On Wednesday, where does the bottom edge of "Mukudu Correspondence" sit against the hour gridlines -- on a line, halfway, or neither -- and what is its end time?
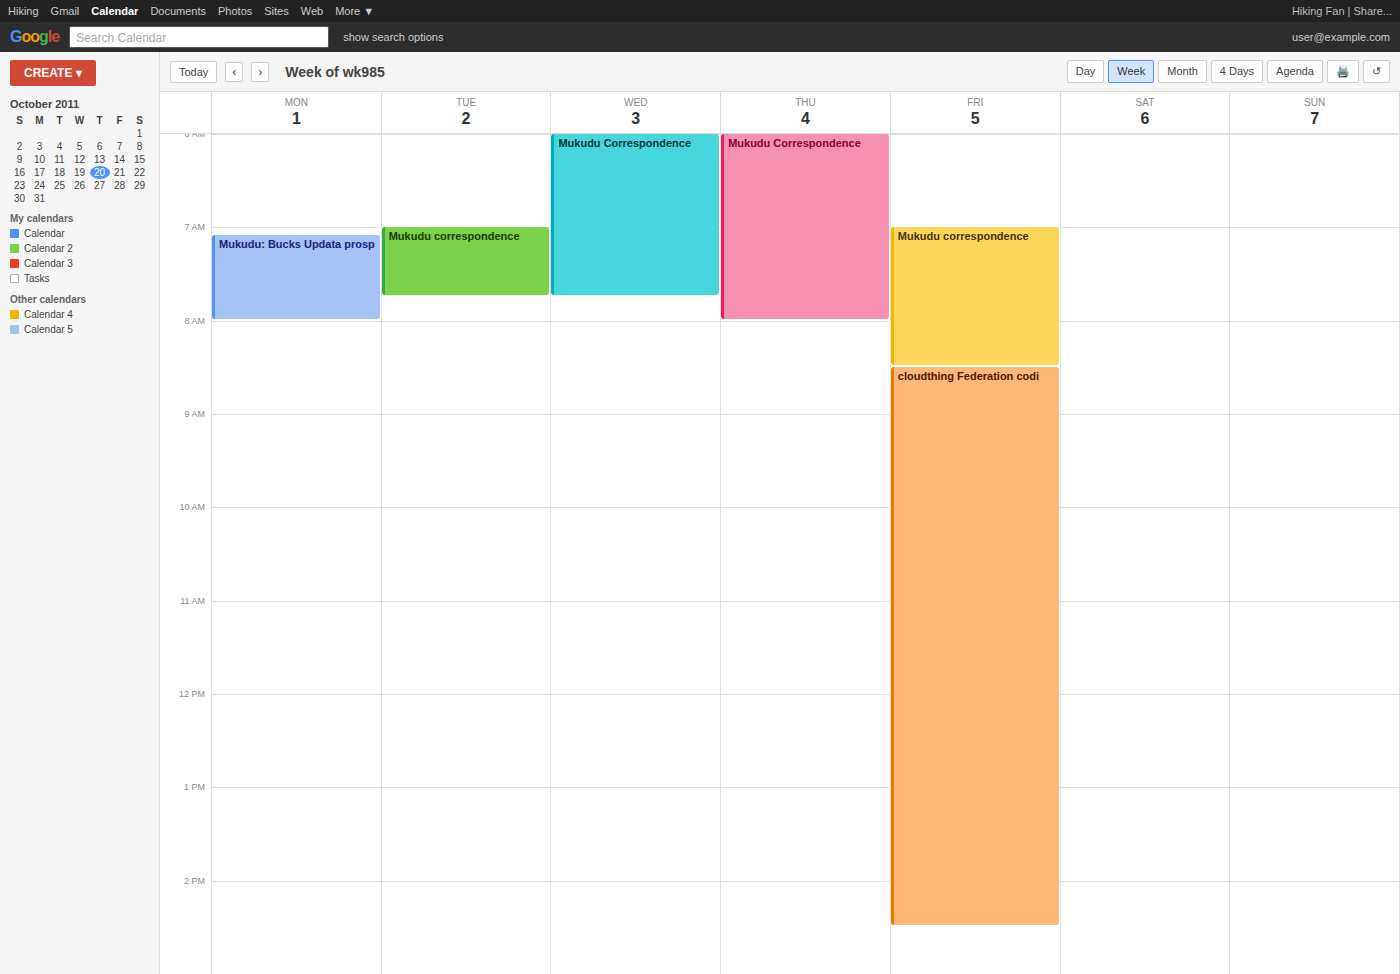
7:45 AM -- neither: three quarters of the way from the 7 AM line to the 8 AM line.